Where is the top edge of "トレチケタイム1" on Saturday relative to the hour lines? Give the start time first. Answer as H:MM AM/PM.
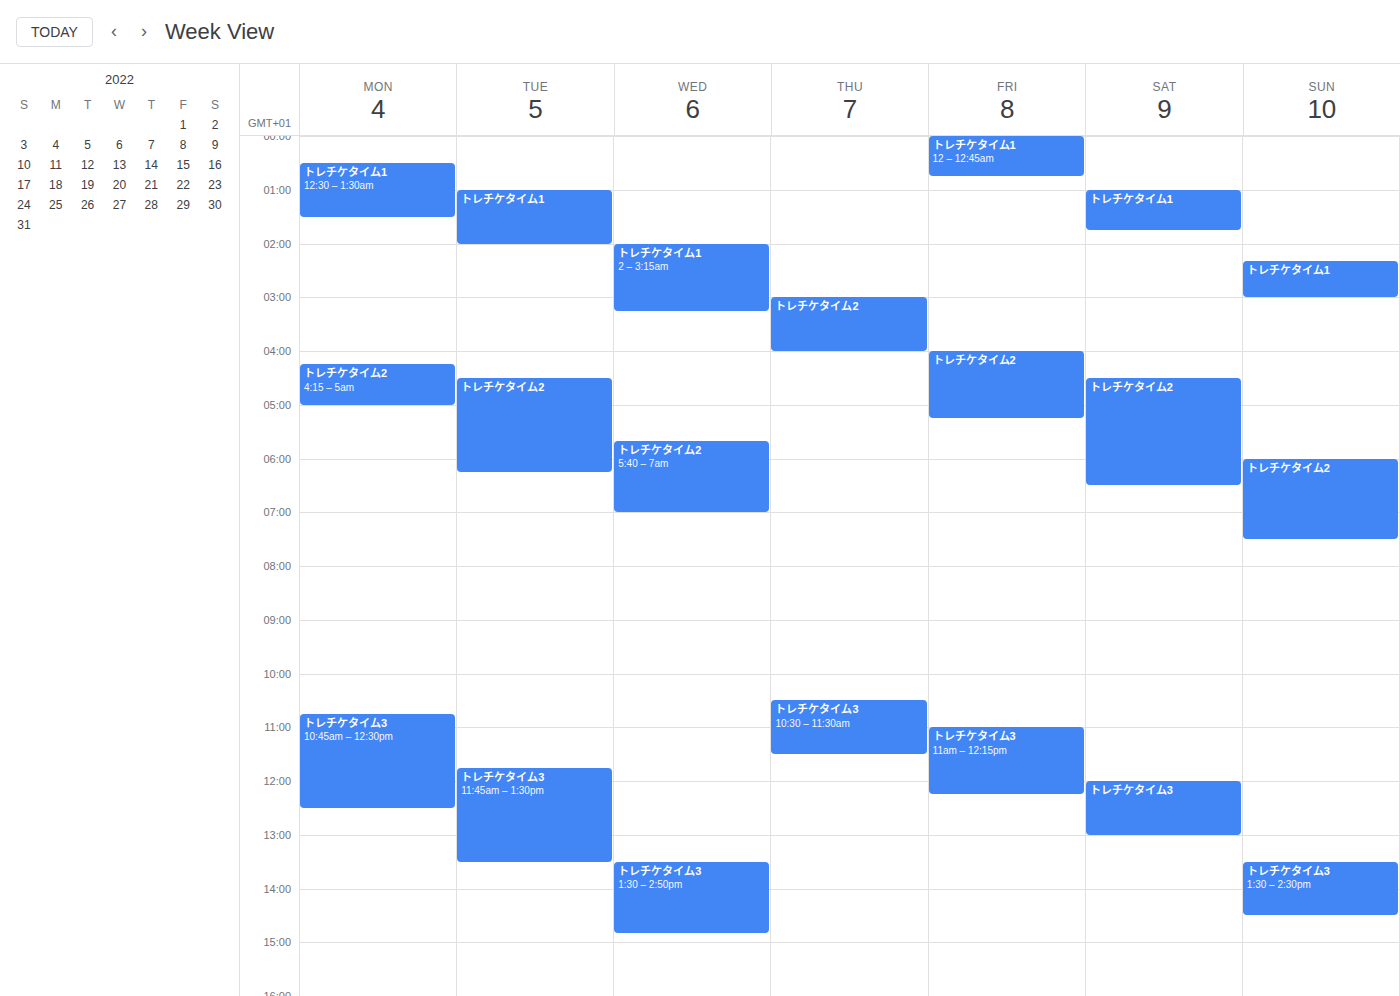
1:00 AM -- exactly on the 1 AM line.